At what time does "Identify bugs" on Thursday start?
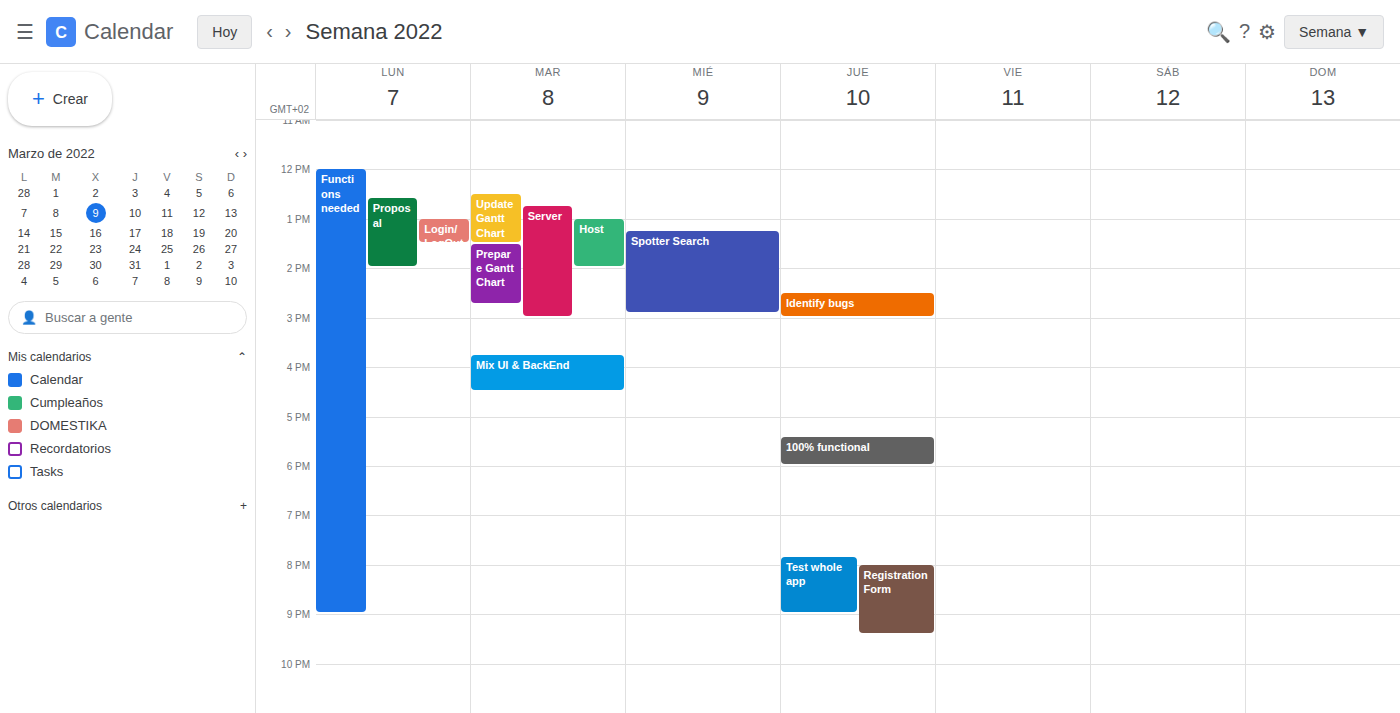
2:30 PM